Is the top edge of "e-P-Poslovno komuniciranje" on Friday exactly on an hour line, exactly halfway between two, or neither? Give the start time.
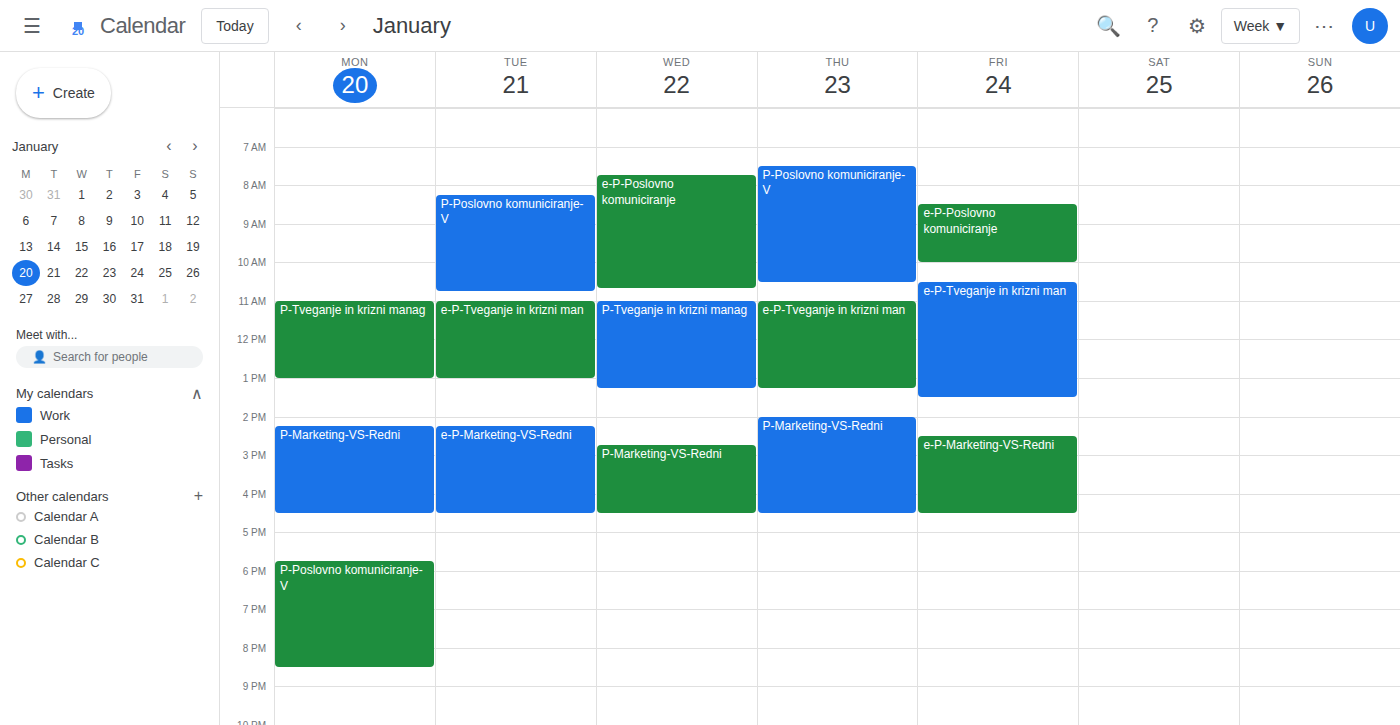
08:30 -- halfway between the 08:00 and 09:00 lines.